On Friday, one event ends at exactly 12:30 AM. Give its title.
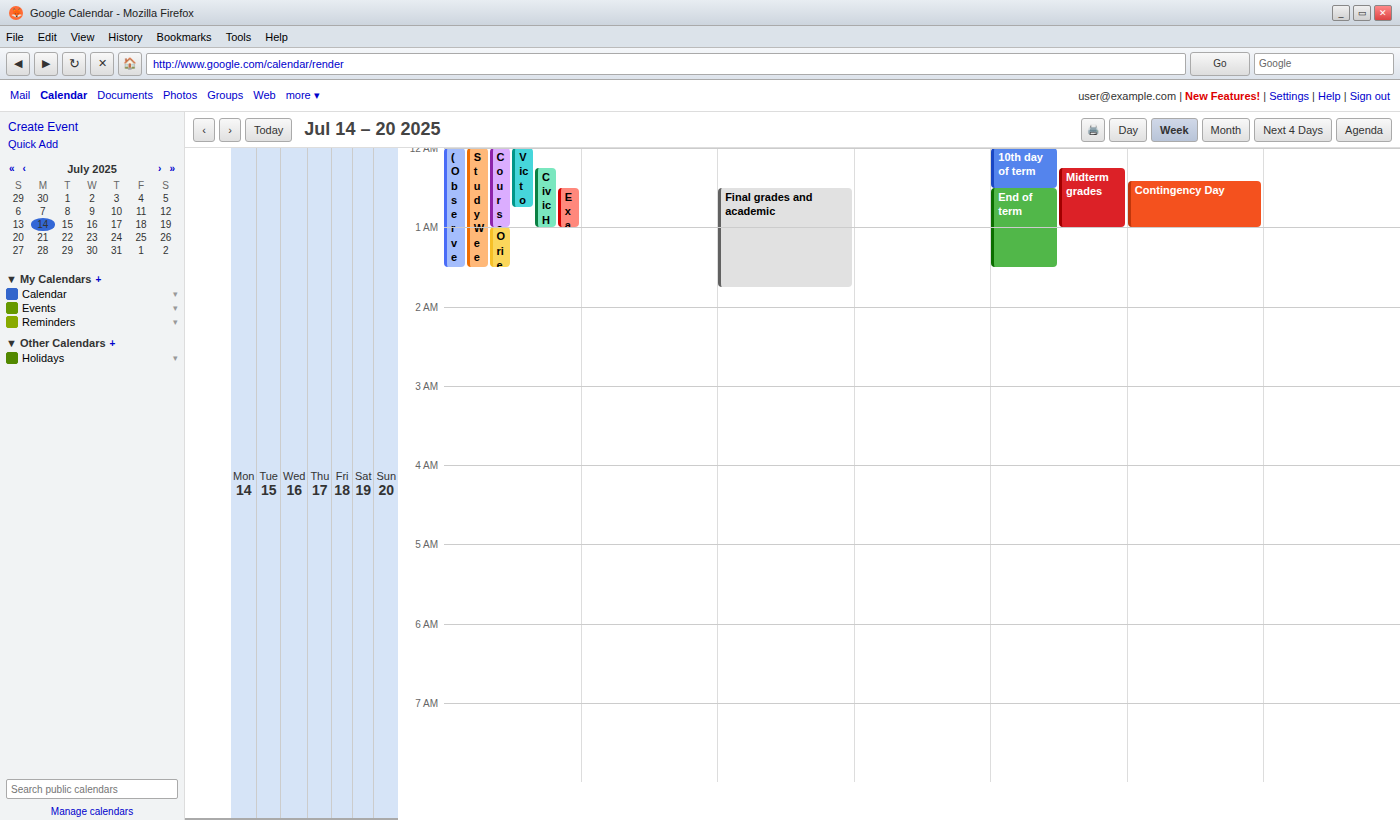
"10th day of term"